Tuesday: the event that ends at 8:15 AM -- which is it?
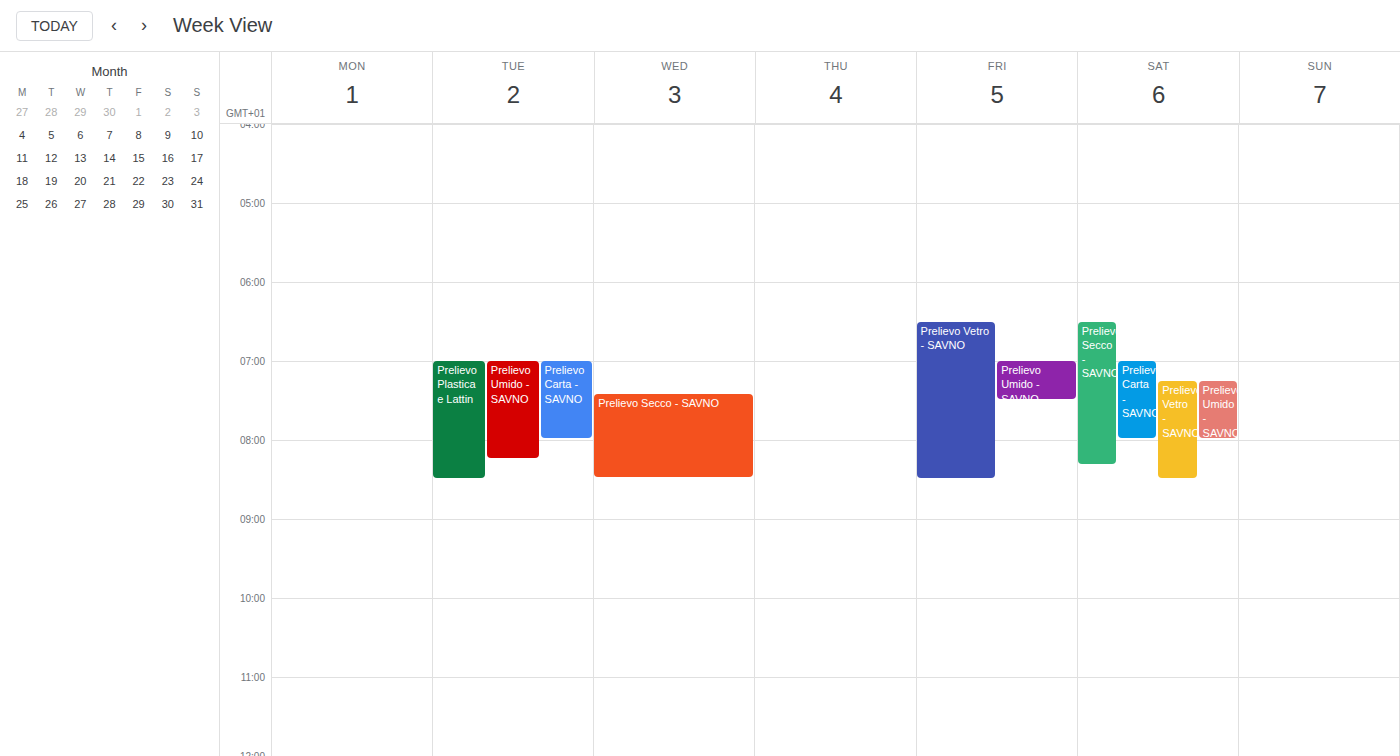
"Prelievo Umido - SAVNO"